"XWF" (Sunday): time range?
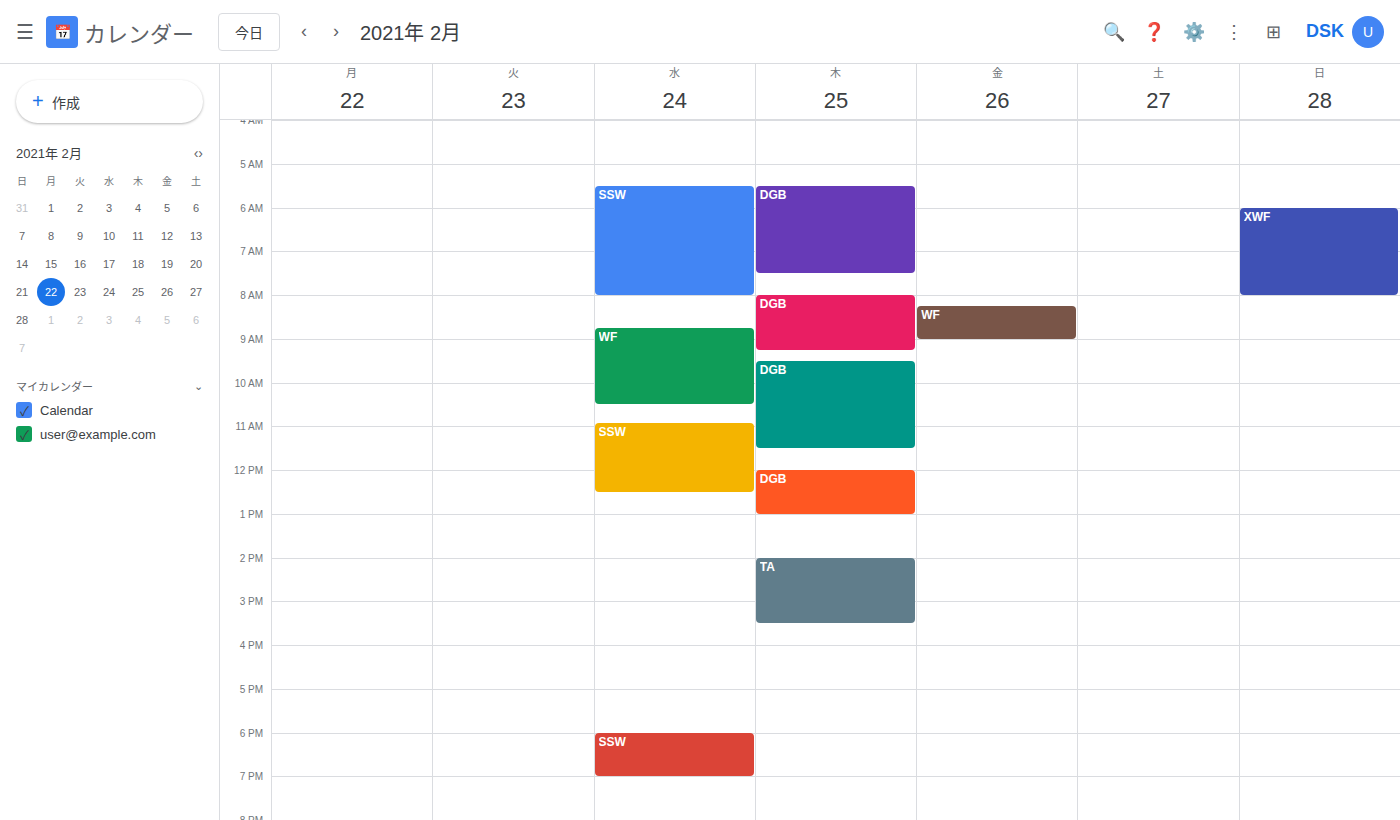
6:00 AM to 8:00 AM